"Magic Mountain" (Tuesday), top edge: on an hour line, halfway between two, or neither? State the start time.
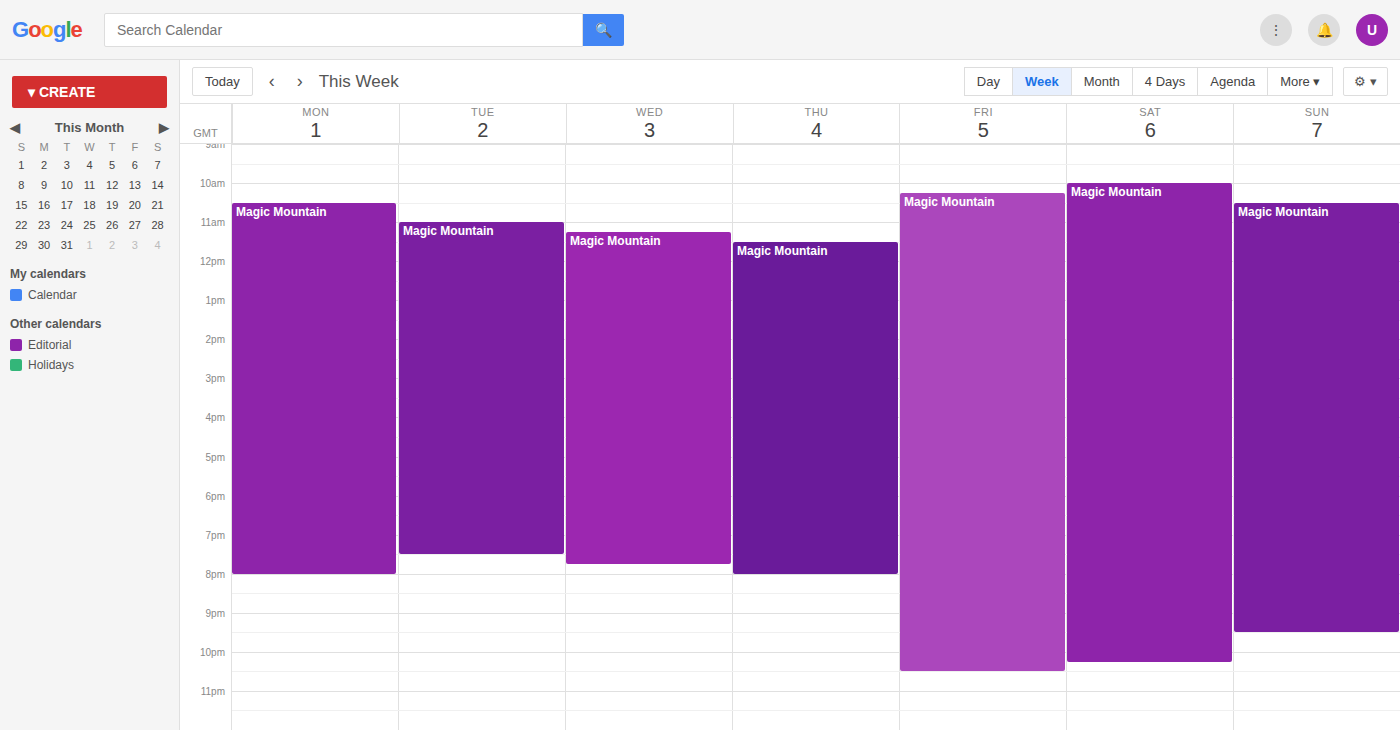
11:00 AM -- exactly on the 11 AM line.